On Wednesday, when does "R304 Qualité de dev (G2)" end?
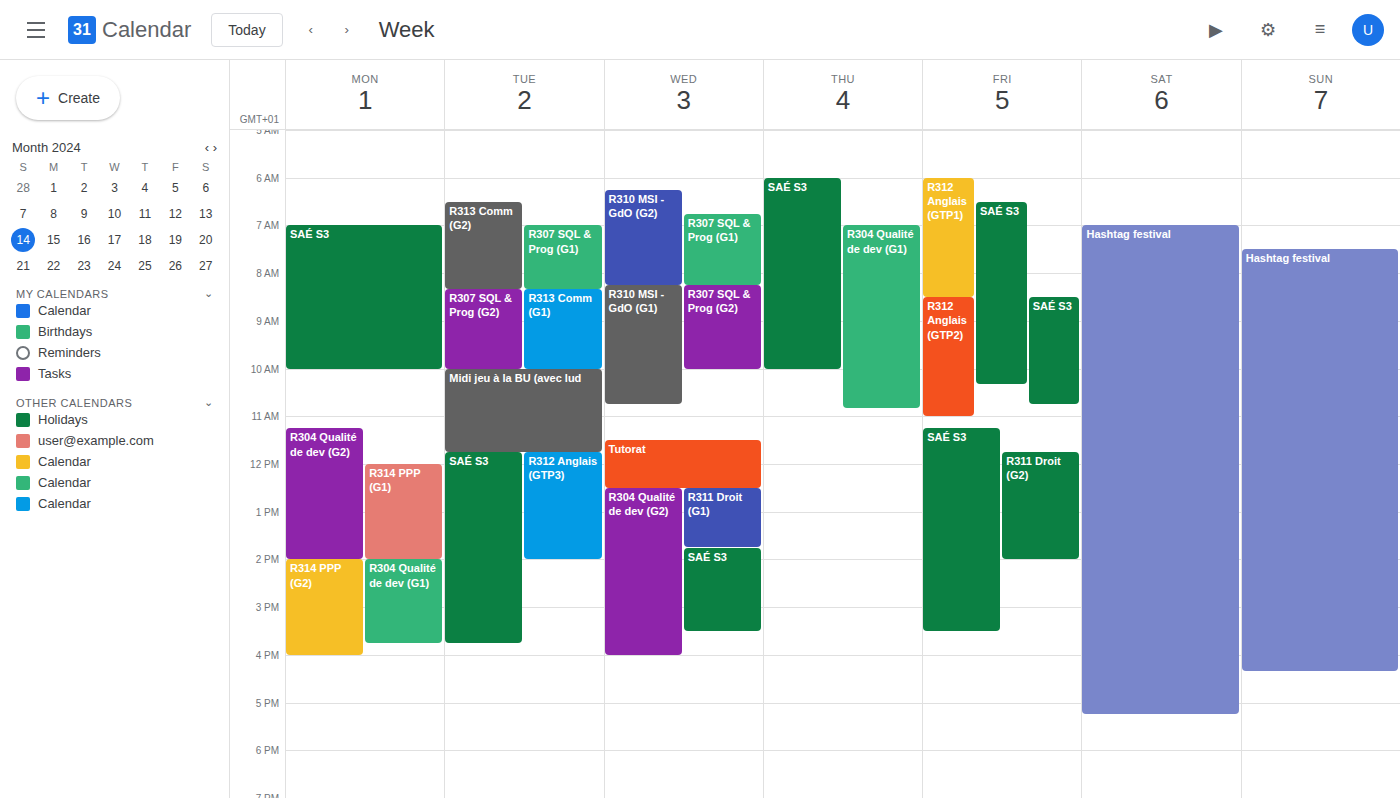
4:00 PM